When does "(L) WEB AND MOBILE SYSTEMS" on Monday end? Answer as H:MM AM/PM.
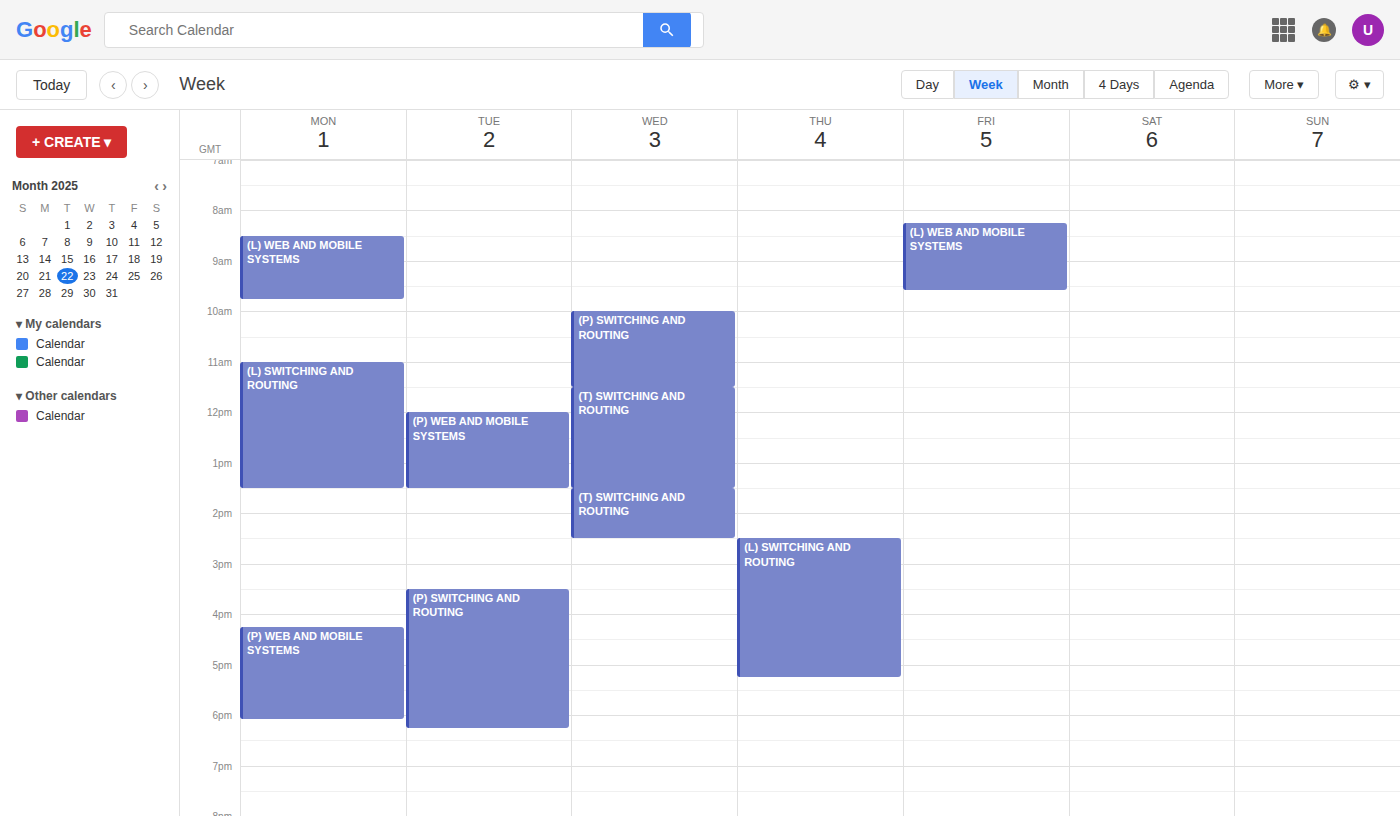
9:45 AM